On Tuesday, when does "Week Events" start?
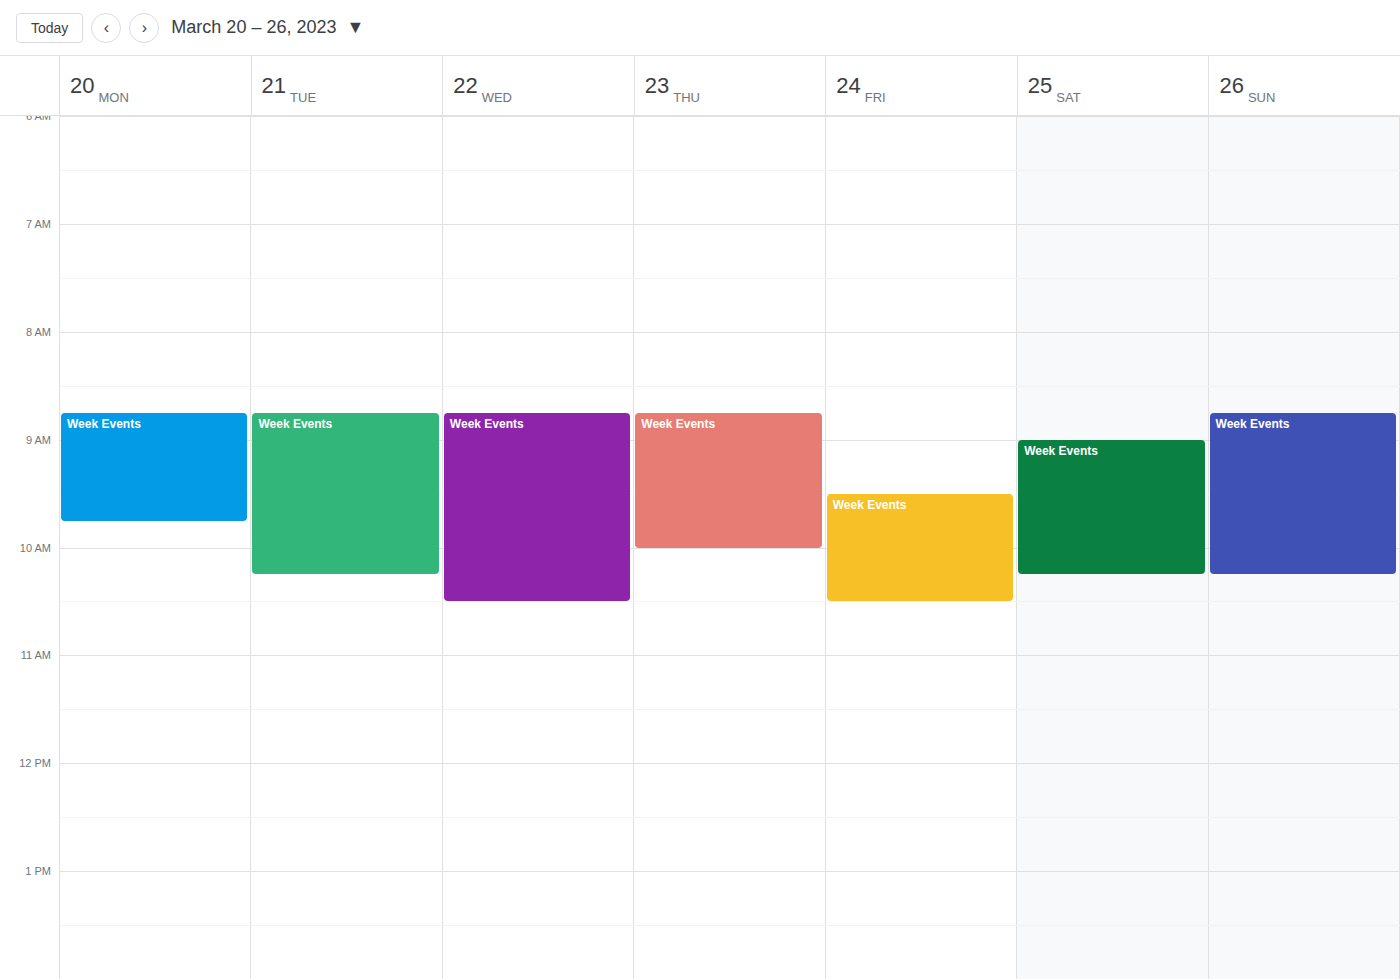
8:45 AM